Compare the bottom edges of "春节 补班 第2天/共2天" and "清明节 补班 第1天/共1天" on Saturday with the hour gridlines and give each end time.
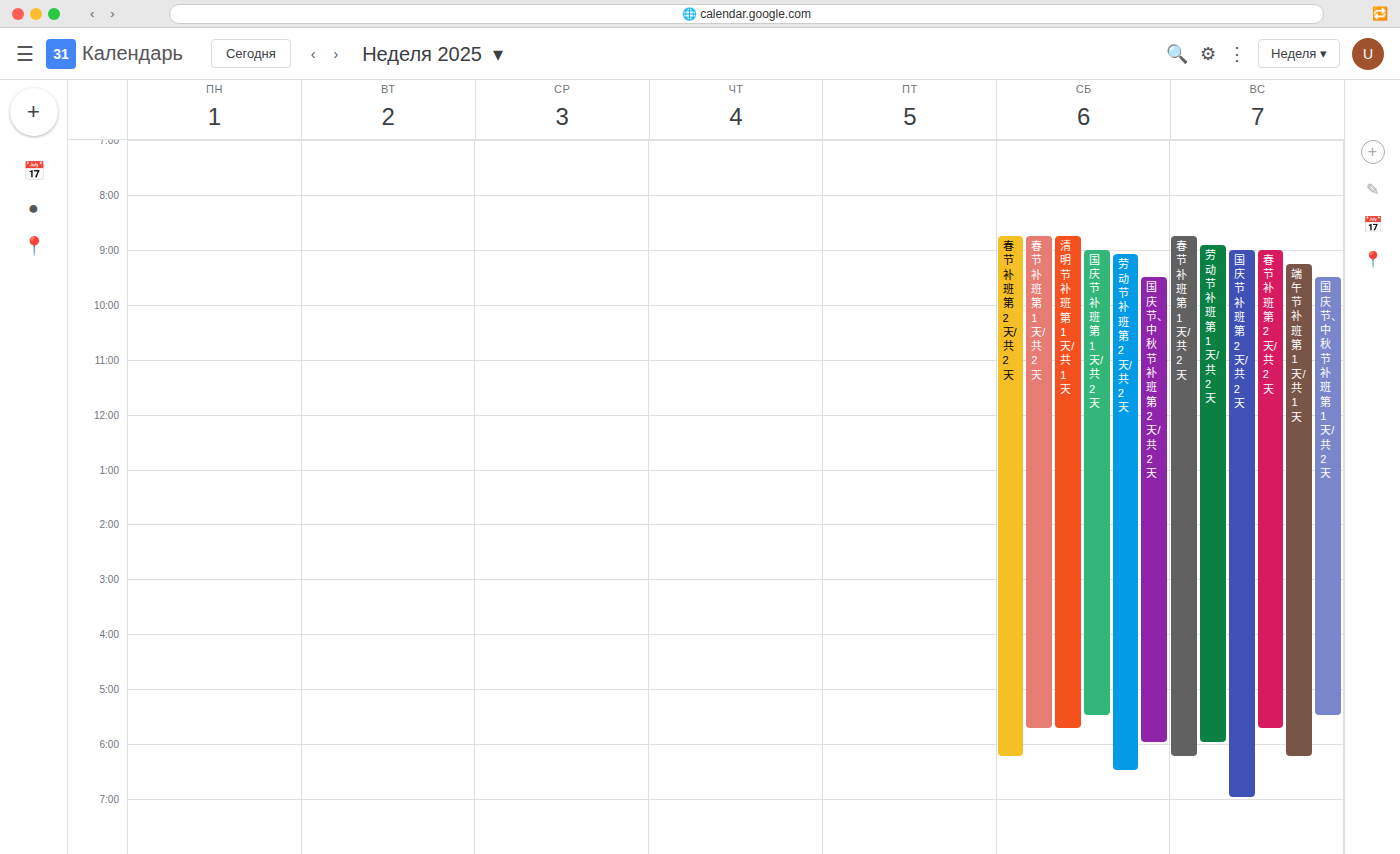
"春节 补班 第2天/共2天": 6:15 PM, neither: a quarter of the way from the 6 PM line to the 7 PM line. "清明节 补班 第1天/共1天": 5:45 PM, neither: three quarters of the way from the 5 PM line to the 6 PM line.